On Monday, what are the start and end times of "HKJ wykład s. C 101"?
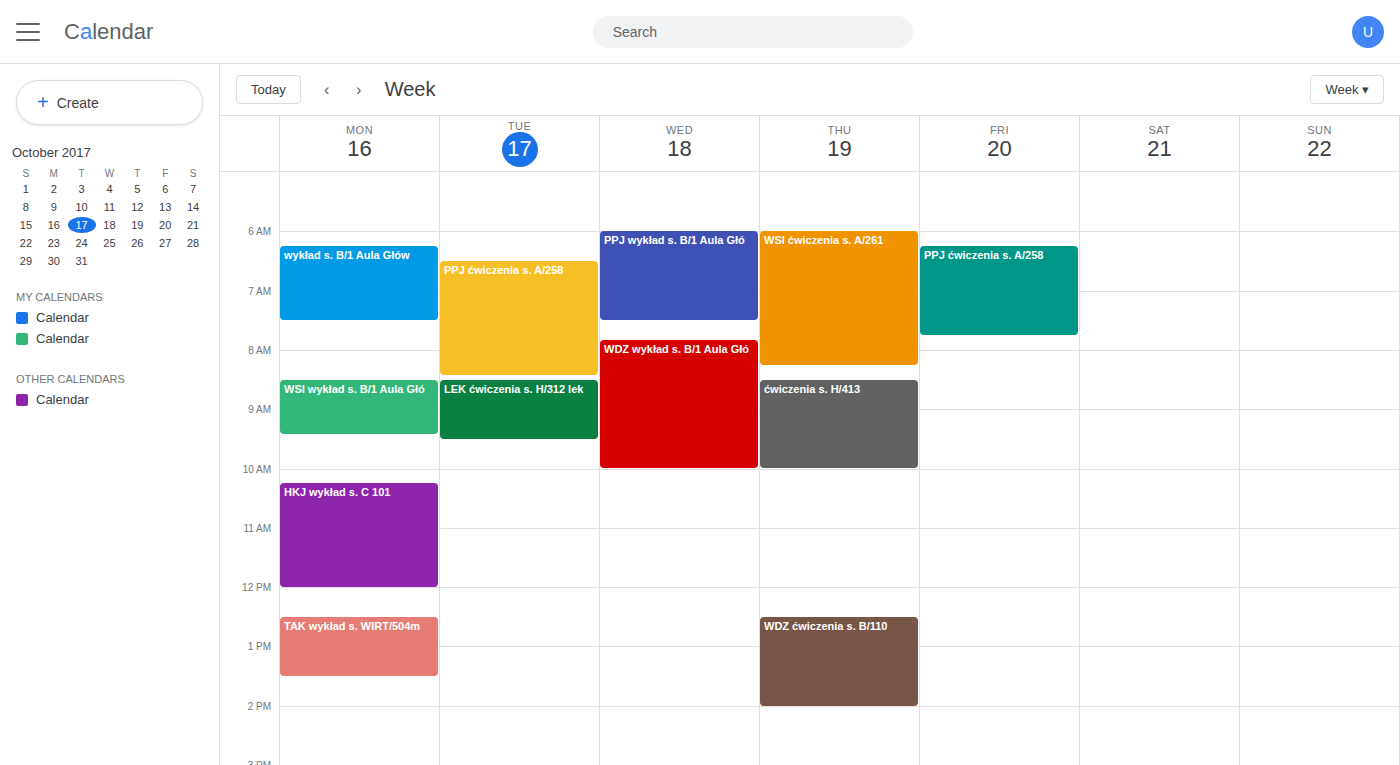
10:15 to 12:00